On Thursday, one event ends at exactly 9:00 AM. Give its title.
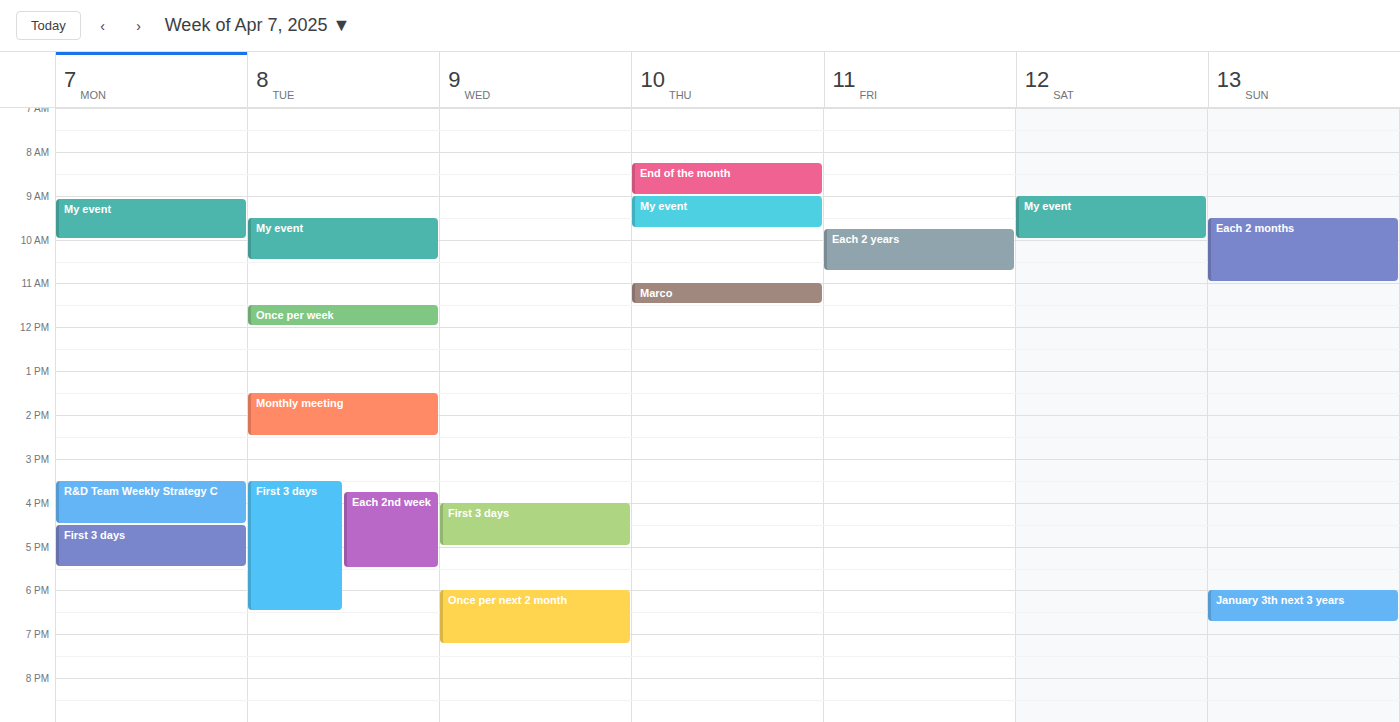
"End of the month"